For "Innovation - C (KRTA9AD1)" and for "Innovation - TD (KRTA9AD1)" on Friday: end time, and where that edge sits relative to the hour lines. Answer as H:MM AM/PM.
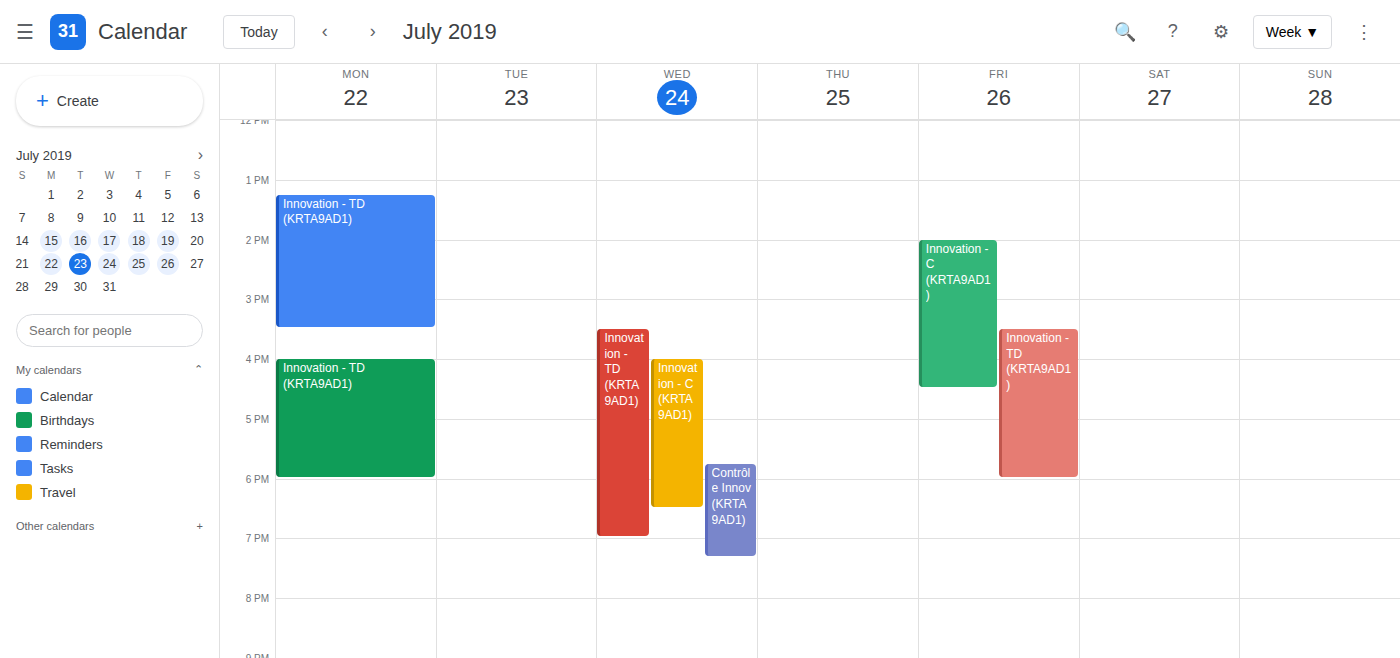
"Innovation - C (KRTA9AD1)": 4:30 PM, halfway between the 4 PM and 5 PM lines. "Innovation - TD (KRTA9AD1)": 6:00 PM, exactly on the 6 PM line.